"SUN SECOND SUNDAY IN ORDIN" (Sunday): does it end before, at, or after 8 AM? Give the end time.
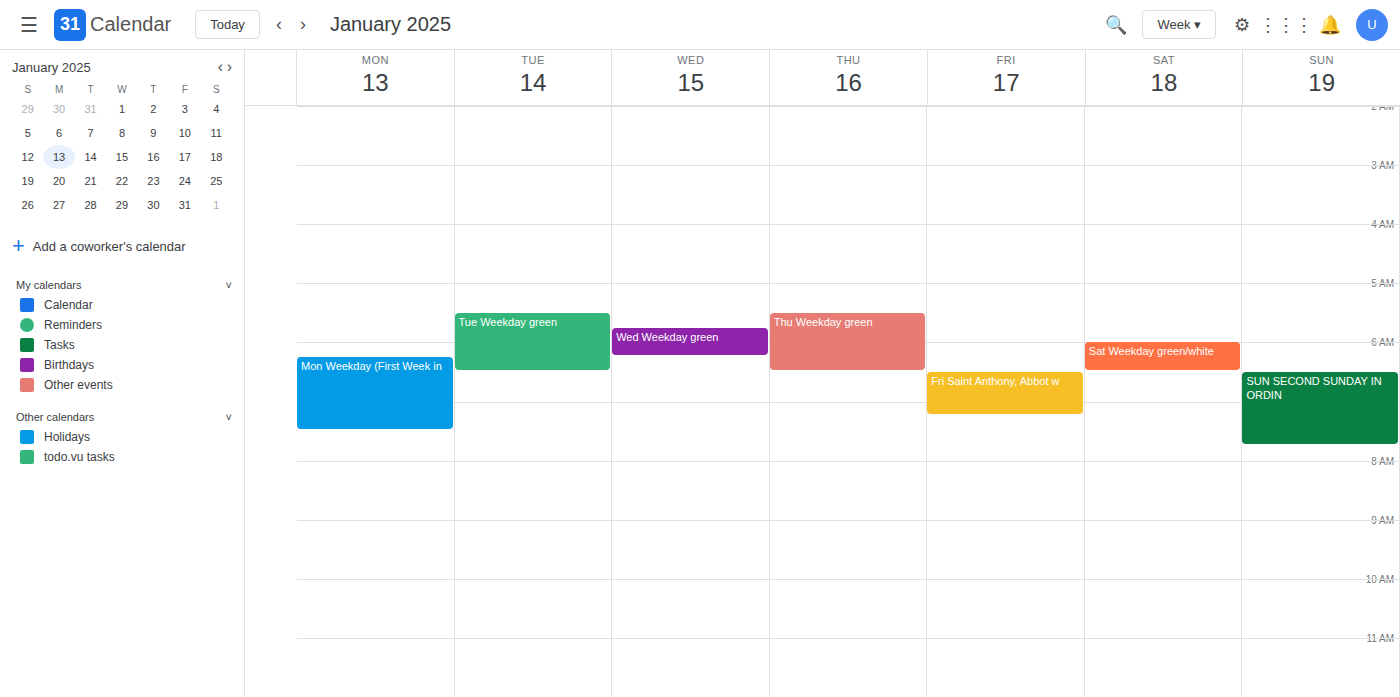
7:45 AM -- before 8 AM, 15 minutes above the 8 AM line.